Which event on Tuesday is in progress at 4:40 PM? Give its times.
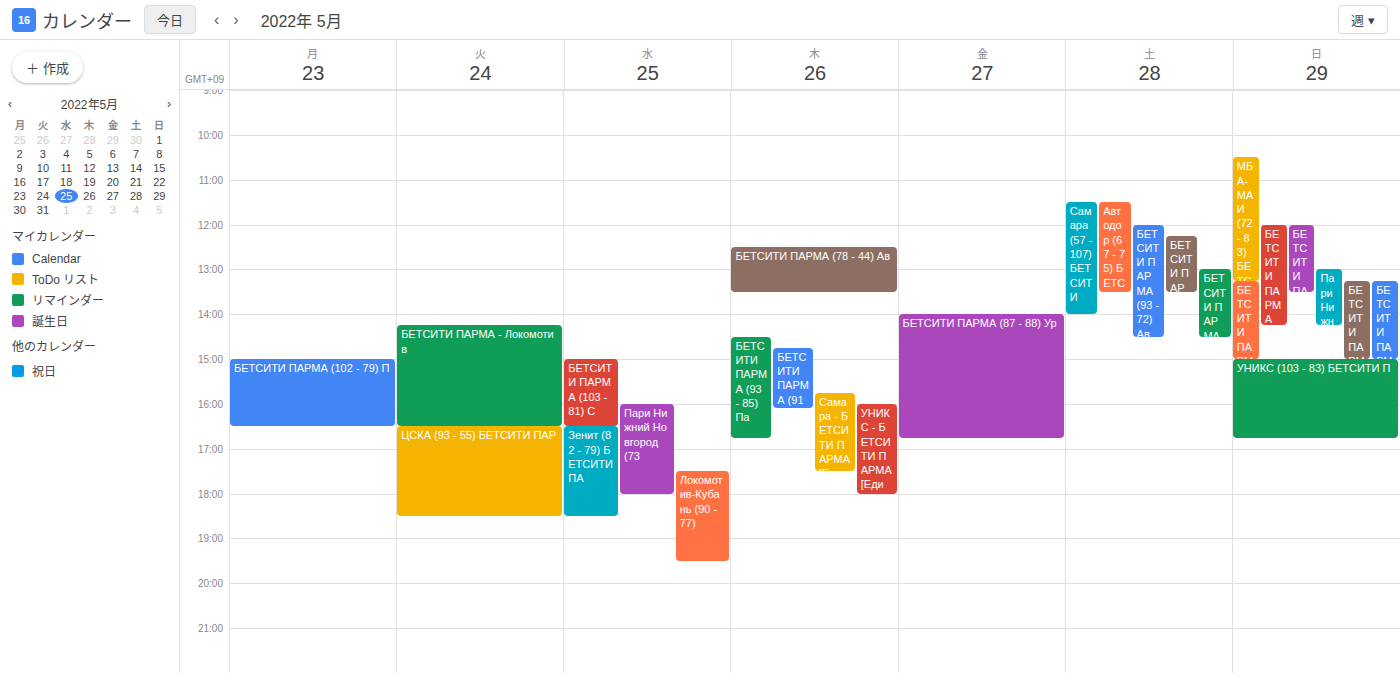
"ЦСКА (93 - 55) БЕТСИТИ ПАР", 4:30 PM to 6:30 PM